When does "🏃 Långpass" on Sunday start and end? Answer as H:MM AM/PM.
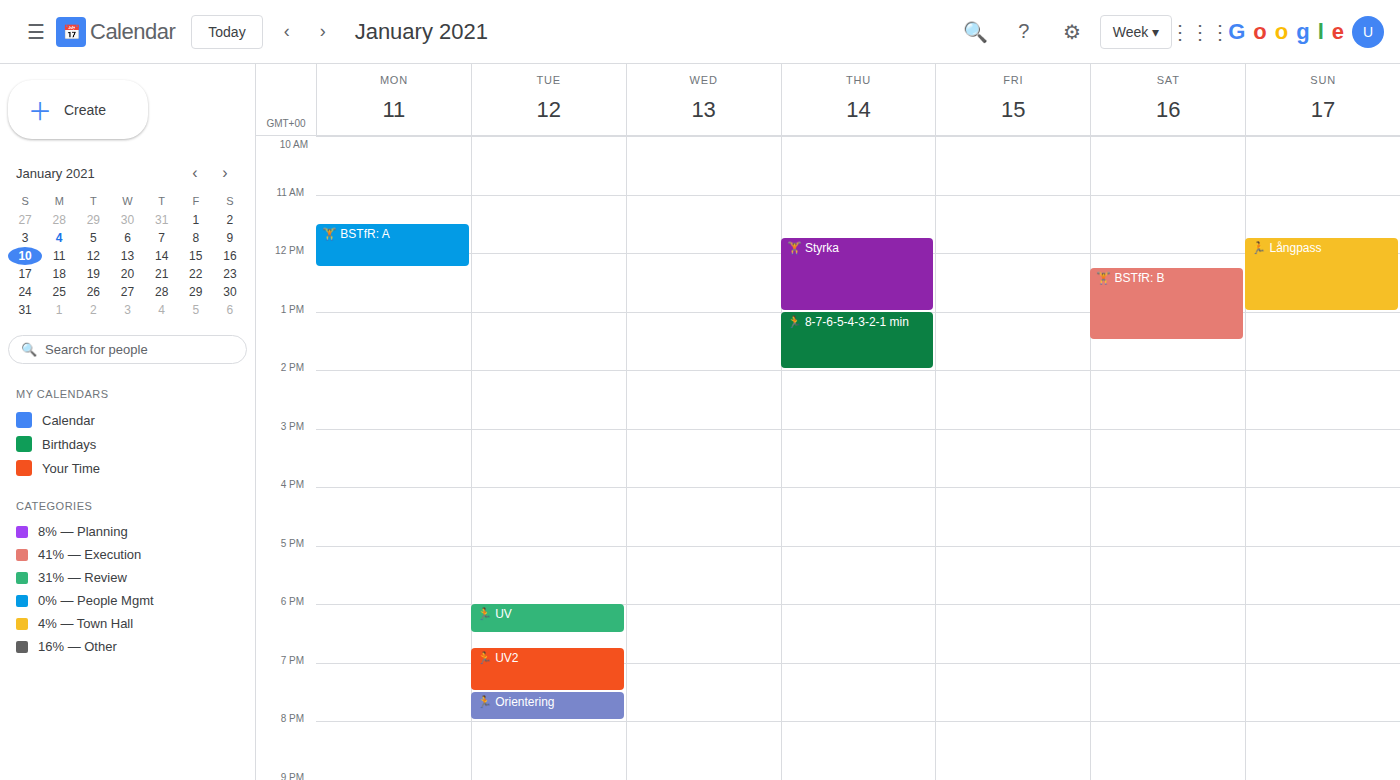
11:45 AM to 1:00 PM